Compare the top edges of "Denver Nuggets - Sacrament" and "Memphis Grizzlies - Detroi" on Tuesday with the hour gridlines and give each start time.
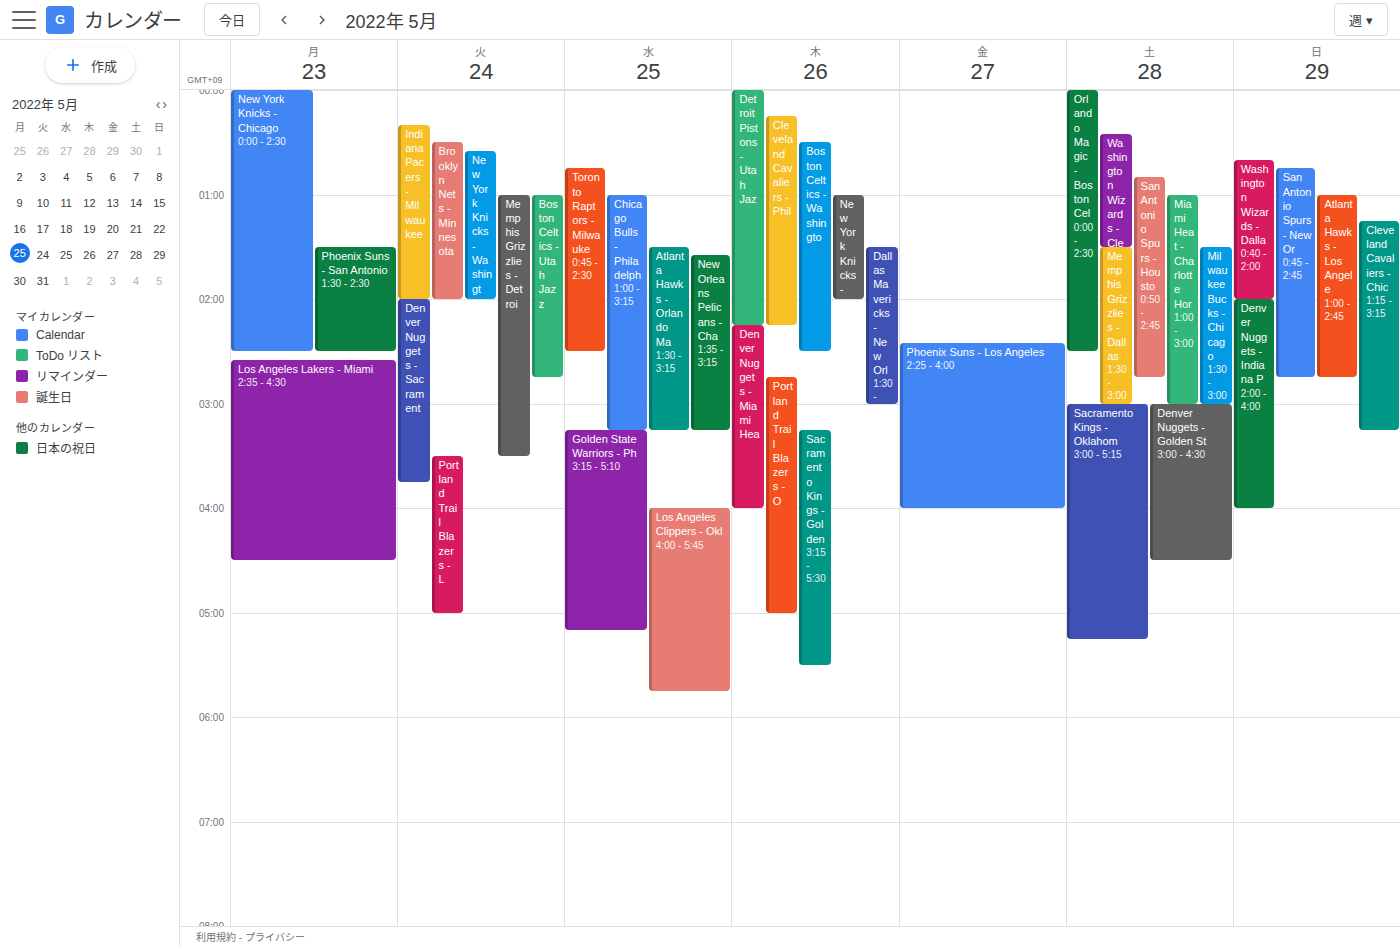
"Denver Nuggets - Sacrament": 2:00 AM, exactly on the 2 AM line. "Memphis Grizzlies - Detroi": 1:00 AM, exactly on the 1 AM line.